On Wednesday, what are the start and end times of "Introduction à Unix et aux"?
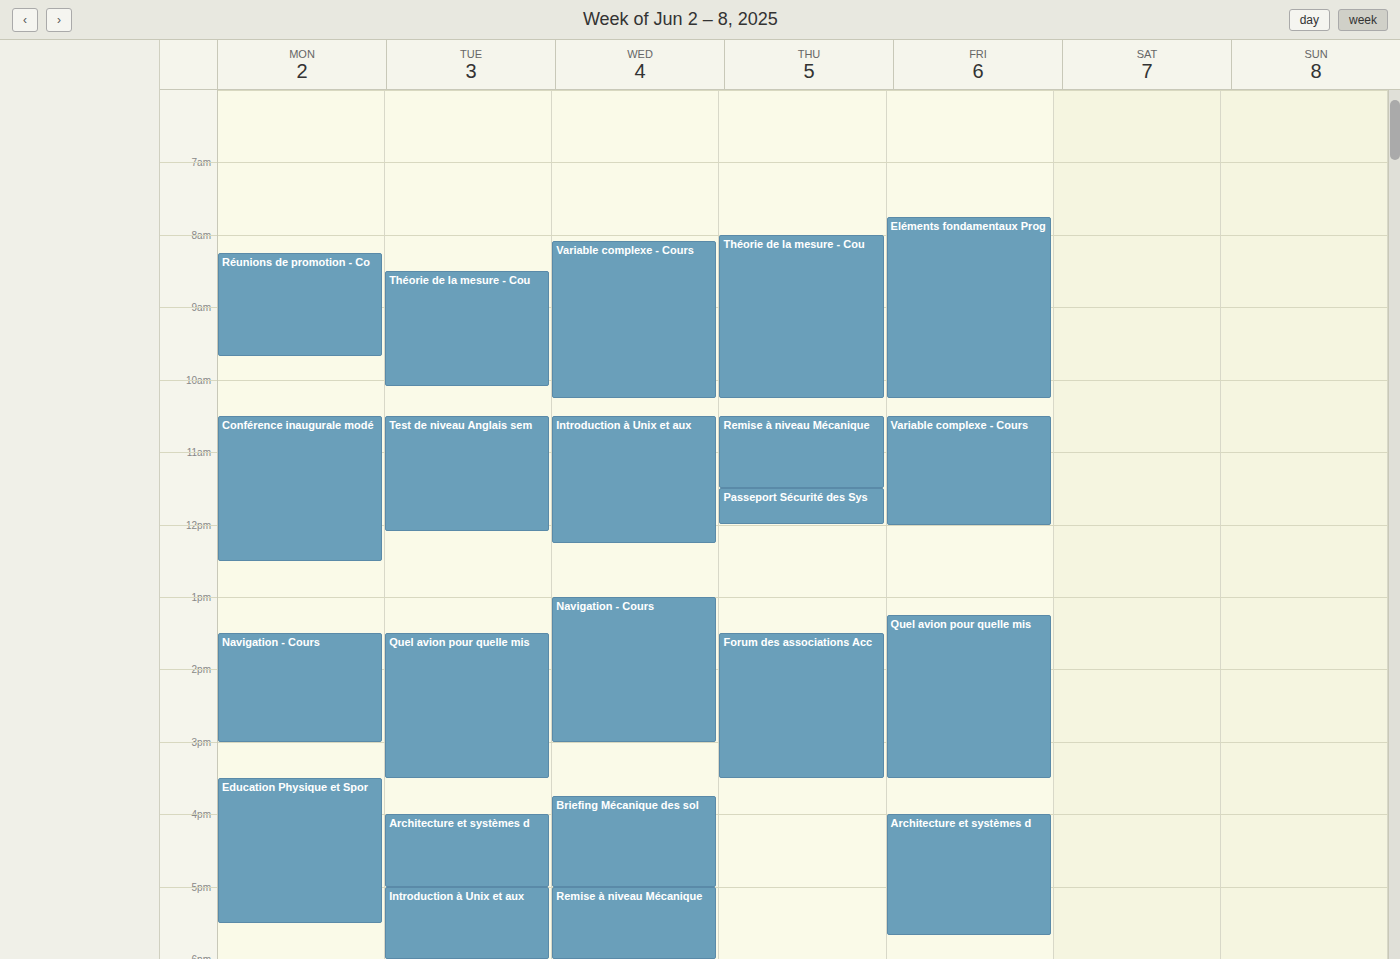
10:30 AM to 12:15 PM